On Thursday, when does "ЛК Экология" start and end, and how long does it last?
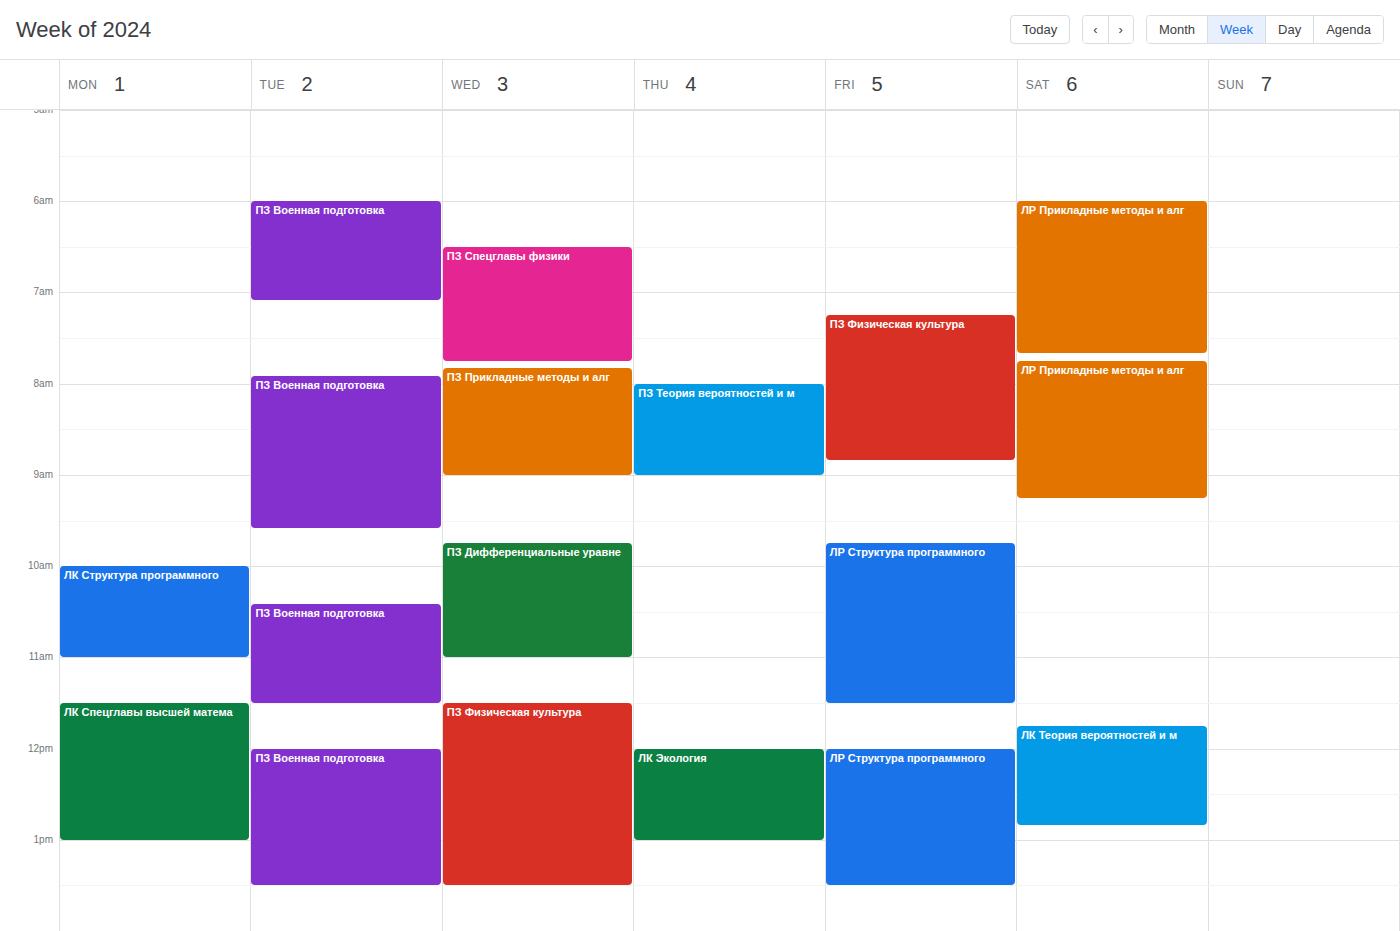
12:00 PM to 1:00 PM, 1 hour